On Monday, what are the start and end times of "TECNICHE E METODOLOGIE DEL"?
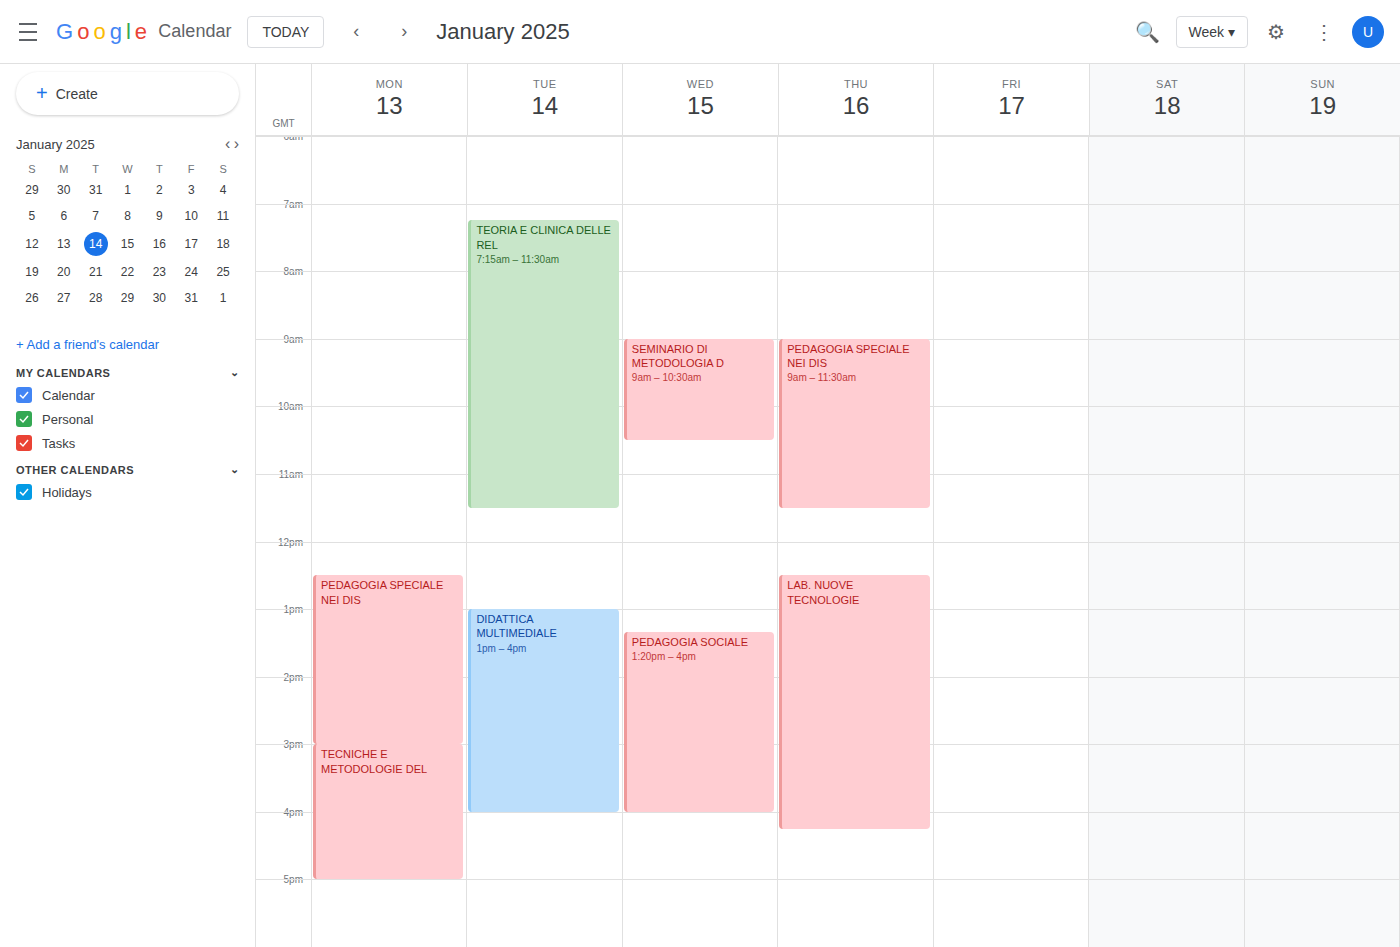
15:00 to 17:00